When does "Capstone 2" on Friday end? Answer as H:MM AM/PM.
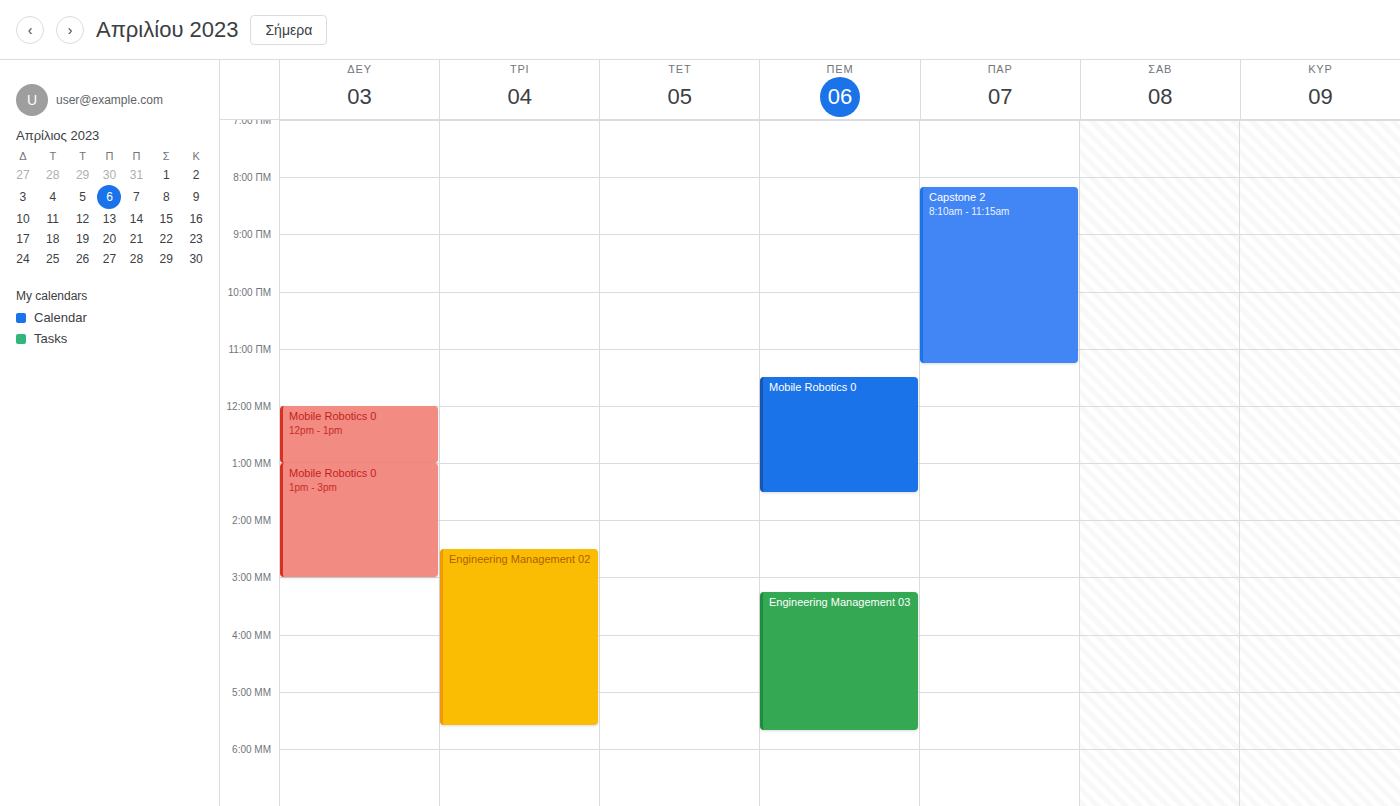
11:15 AM